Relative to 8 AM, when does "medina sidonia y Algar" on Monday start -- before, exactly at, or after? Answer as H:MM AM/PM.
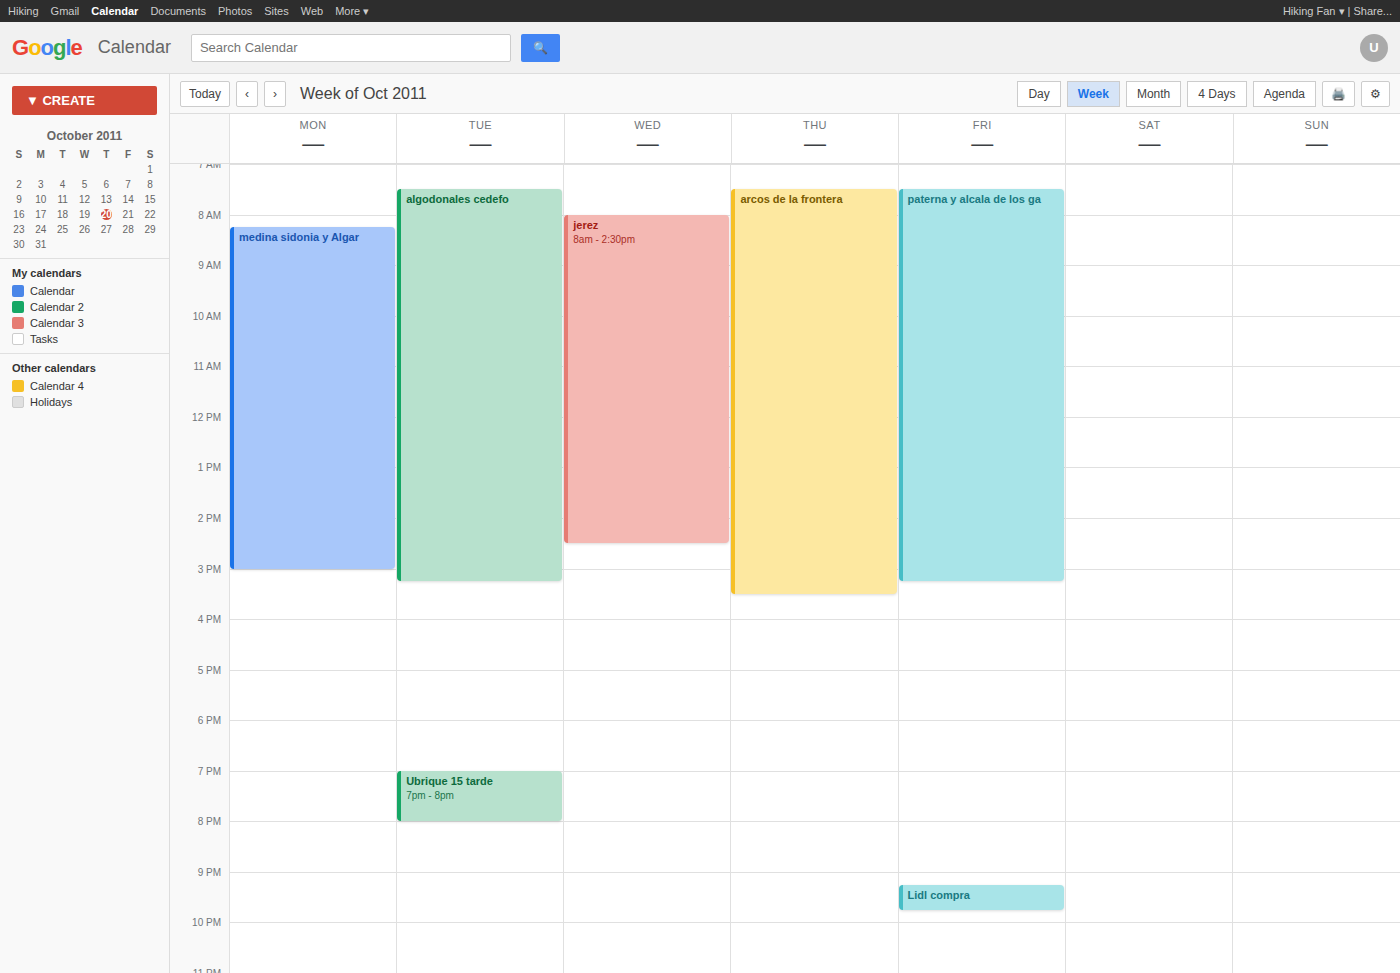
8:15 AM -- after 8 AM, 15 minutes below the 8 AM line.